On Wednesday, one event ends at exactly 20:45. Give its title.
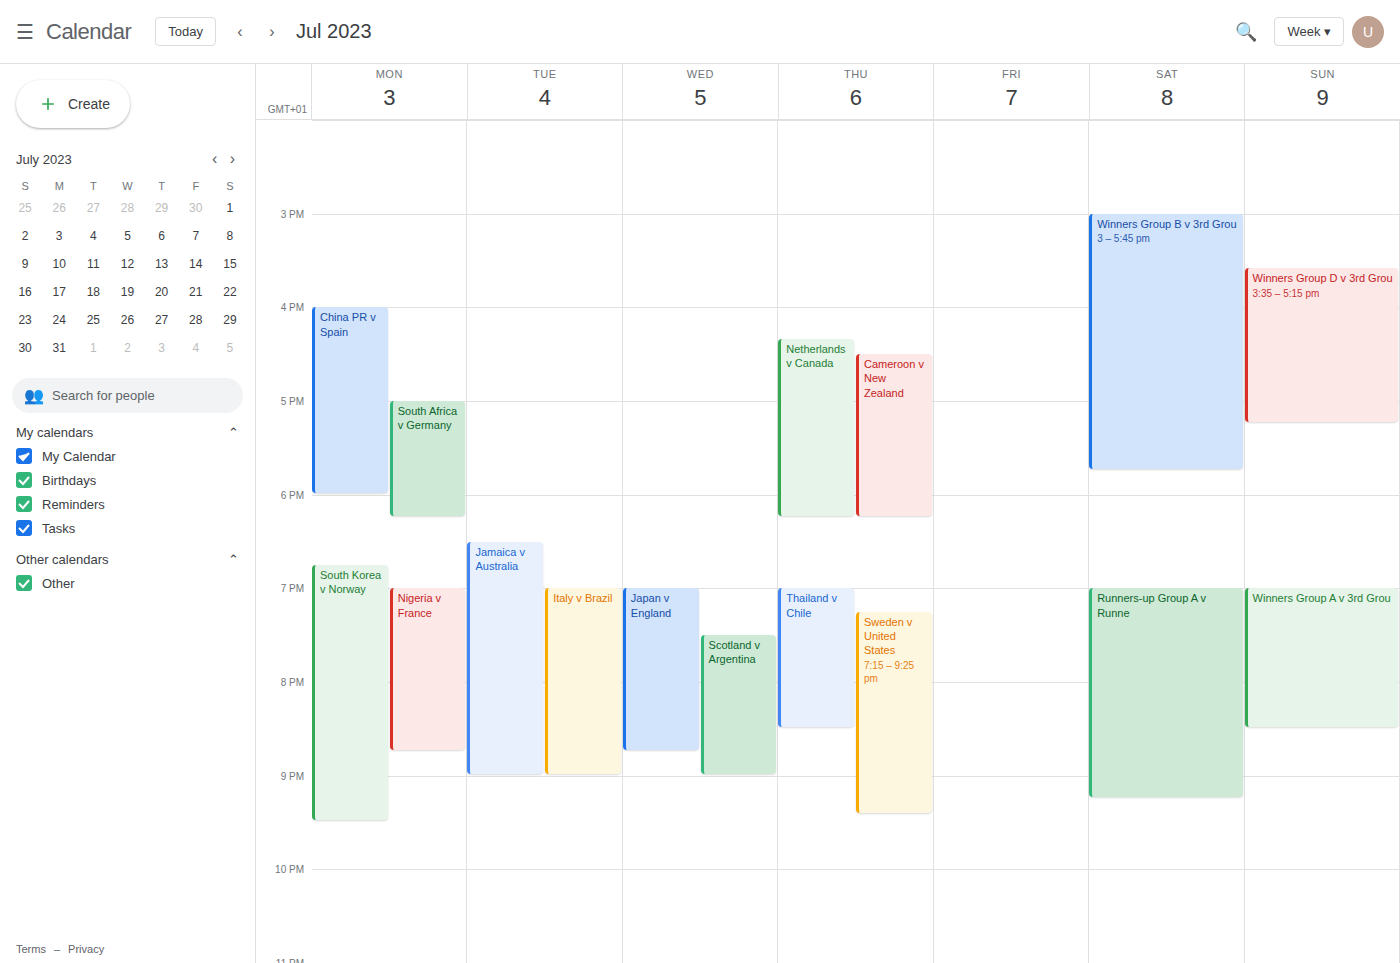
"Japan v England"